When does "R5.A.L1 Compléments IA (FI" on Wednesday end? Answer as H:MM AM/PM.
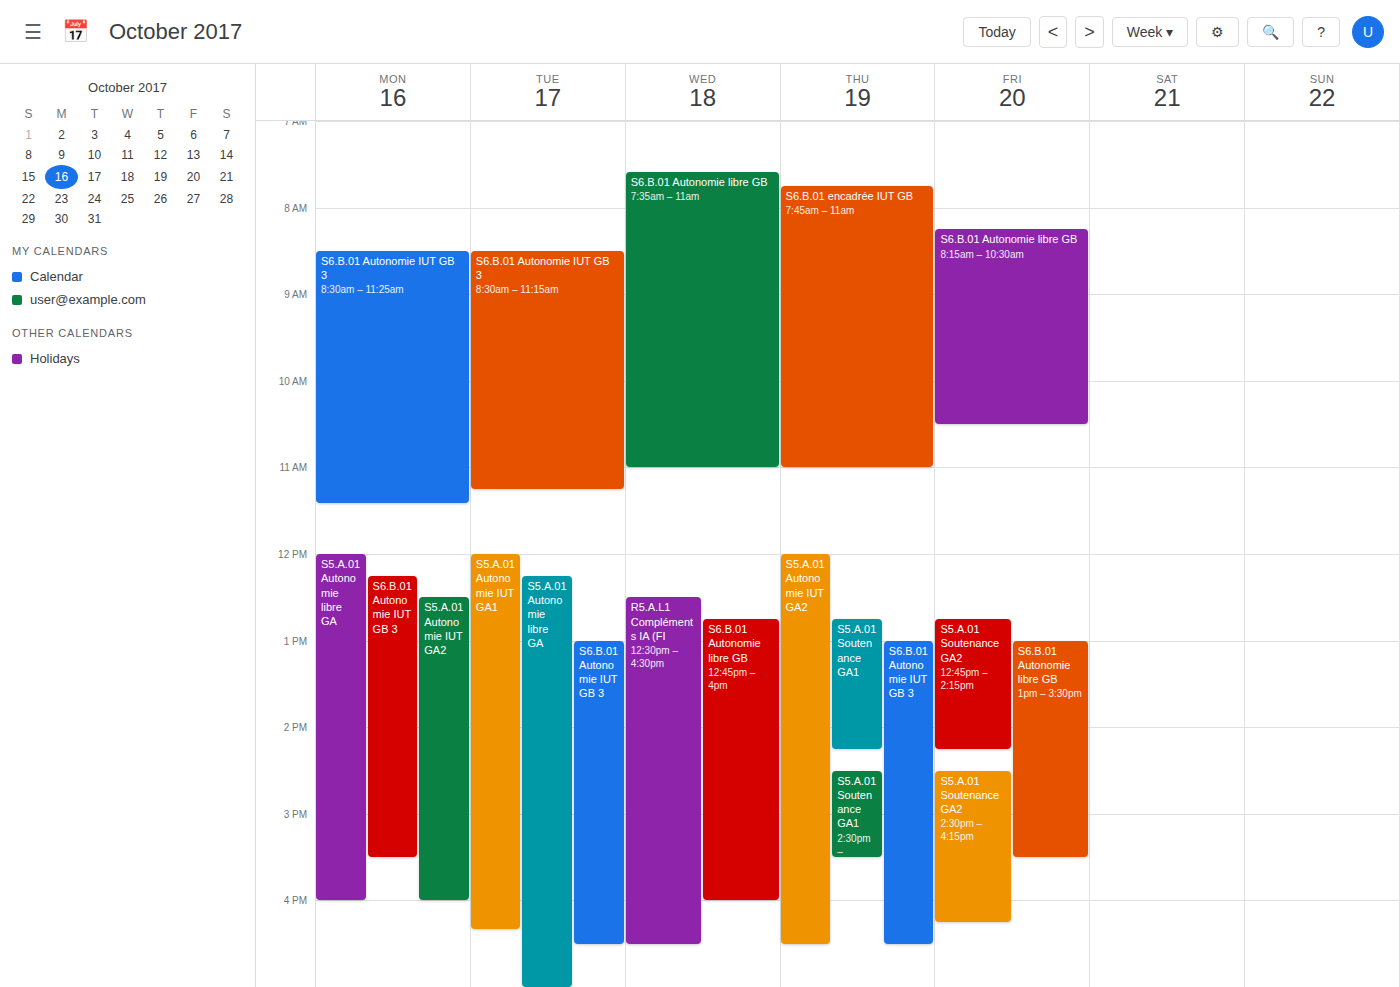
4:30 PM